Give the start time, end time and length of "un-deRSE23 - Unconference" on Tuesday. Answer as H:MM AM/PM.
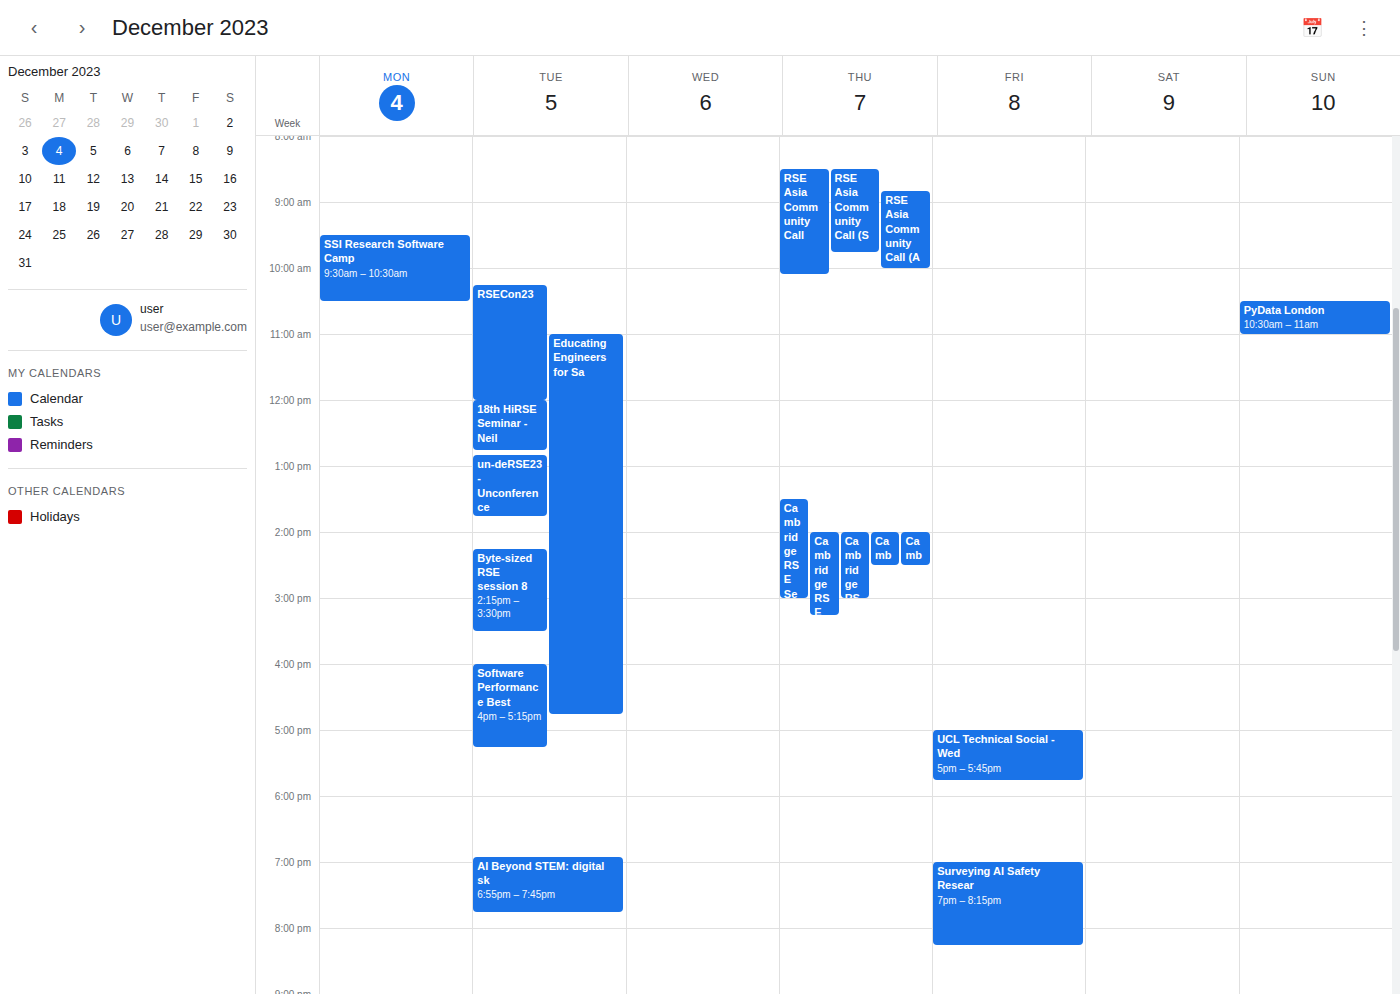
12:50 PM to 1:45 PM, 55 minutes